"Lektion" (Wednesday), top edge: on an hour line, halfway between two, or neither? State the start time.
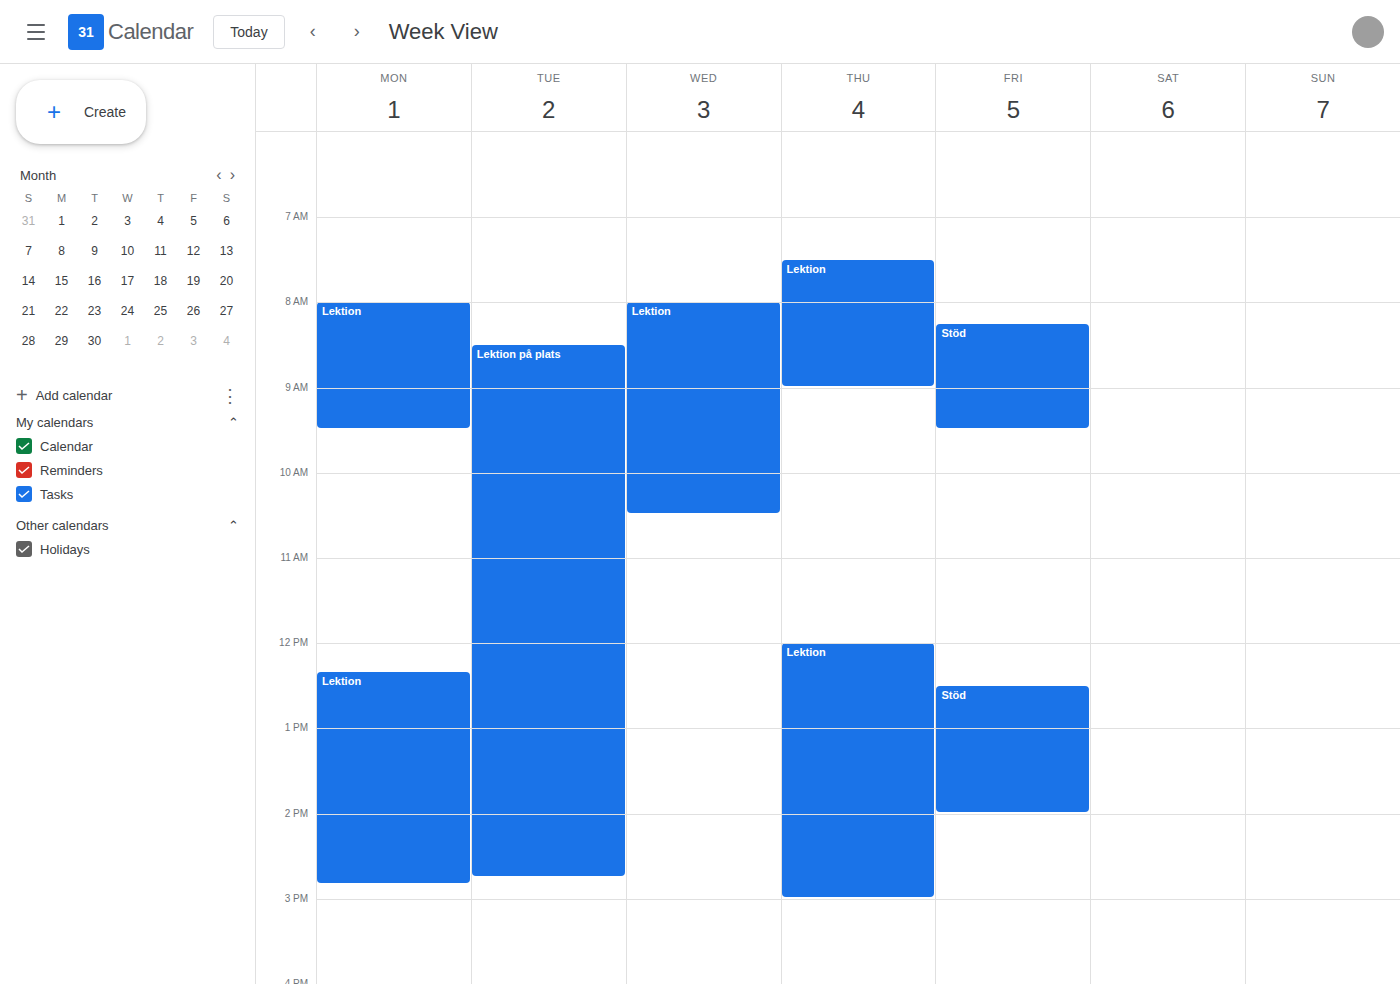
8:00 AM -- exactly on the 8 AM line.